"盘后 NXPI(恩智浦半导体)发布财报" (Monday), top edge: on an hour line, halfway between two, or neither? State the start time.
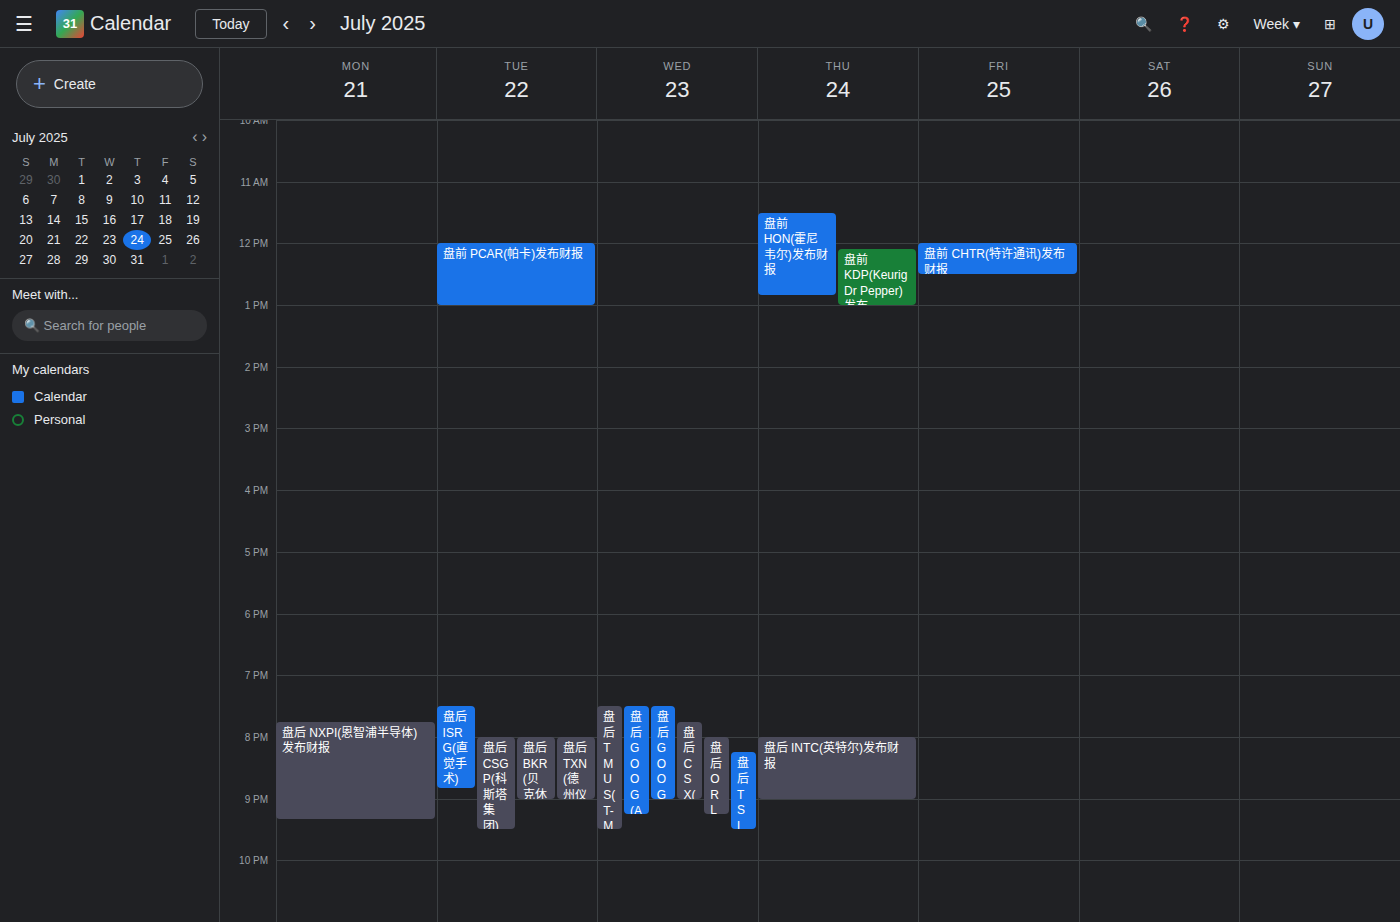
7:45 PM -- neither: three quarters of the way from the 7 PM line to the 8 PM line.